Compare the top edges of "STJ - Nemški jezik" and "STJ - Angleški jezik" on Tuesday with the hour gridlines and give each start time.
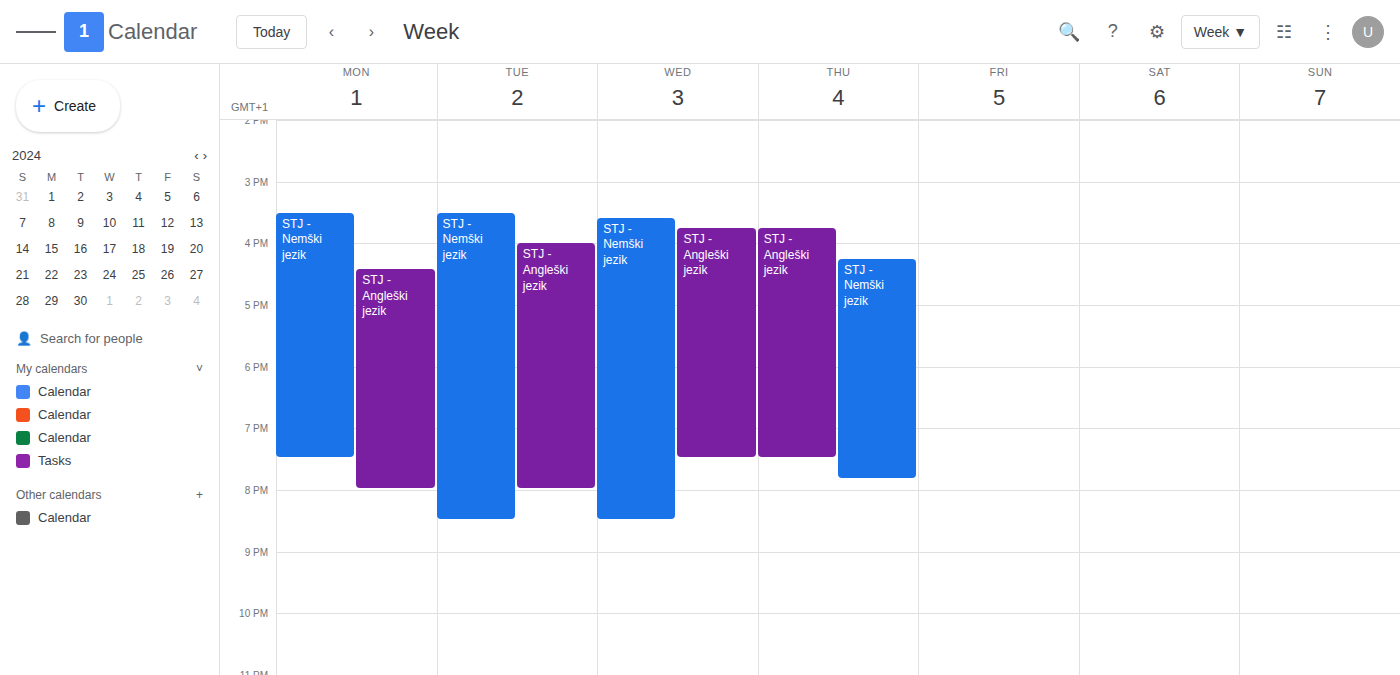
"STJ - Nemški jezik": 3:30 PM, halfway between the 3 PM and 4 PM lines. "STJ - Angleški jezik": 4:00 PM, exactly on the 4 PM line.